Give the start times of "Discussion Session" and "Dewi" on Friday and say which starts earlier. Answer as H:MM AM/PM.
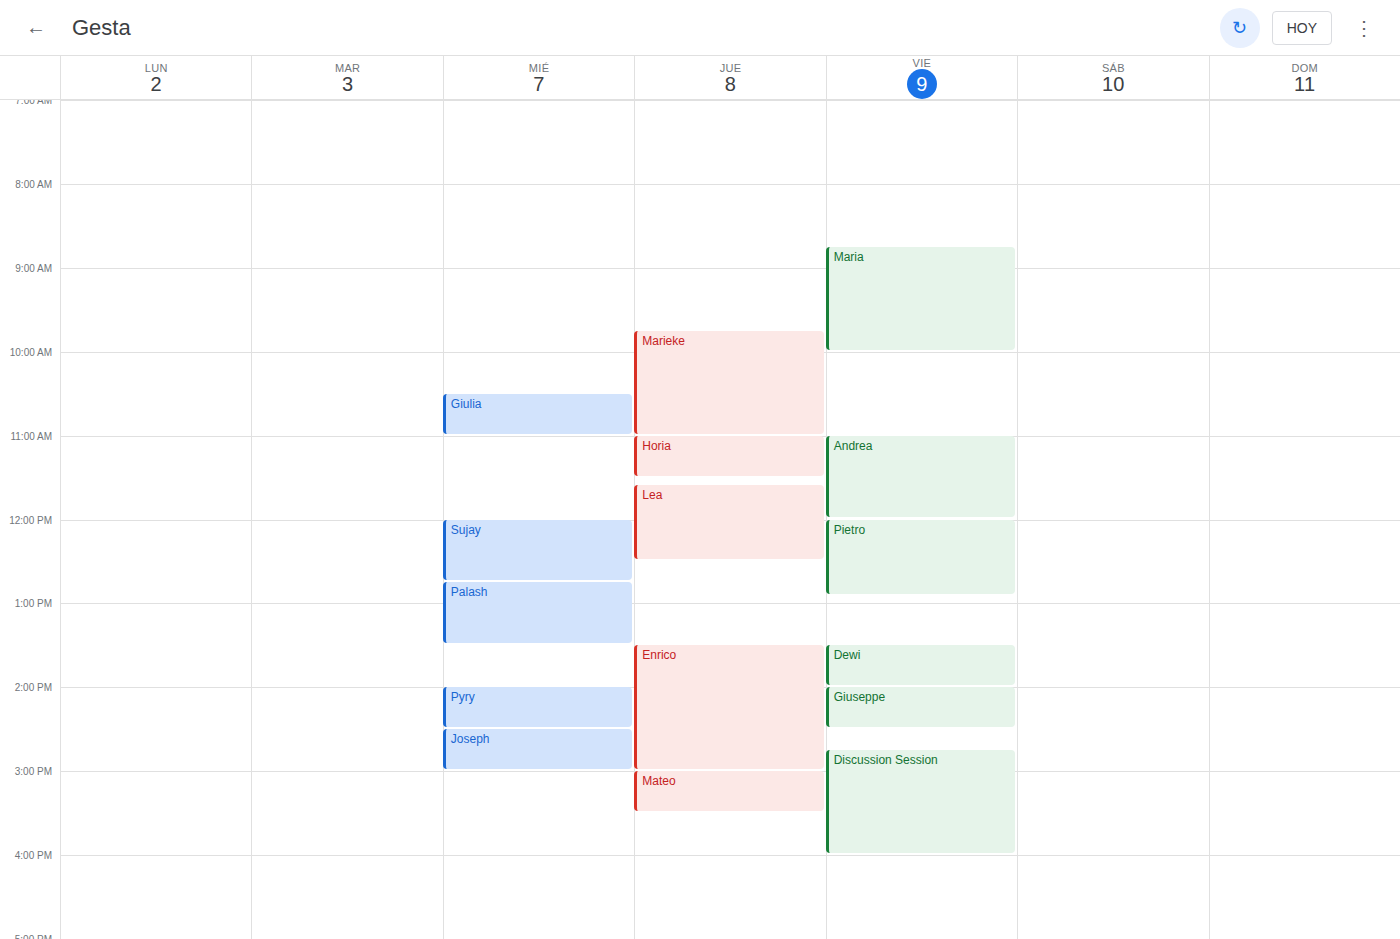
"Dewi" 1:30 PM; "Discussion Session" 2:45 PM.